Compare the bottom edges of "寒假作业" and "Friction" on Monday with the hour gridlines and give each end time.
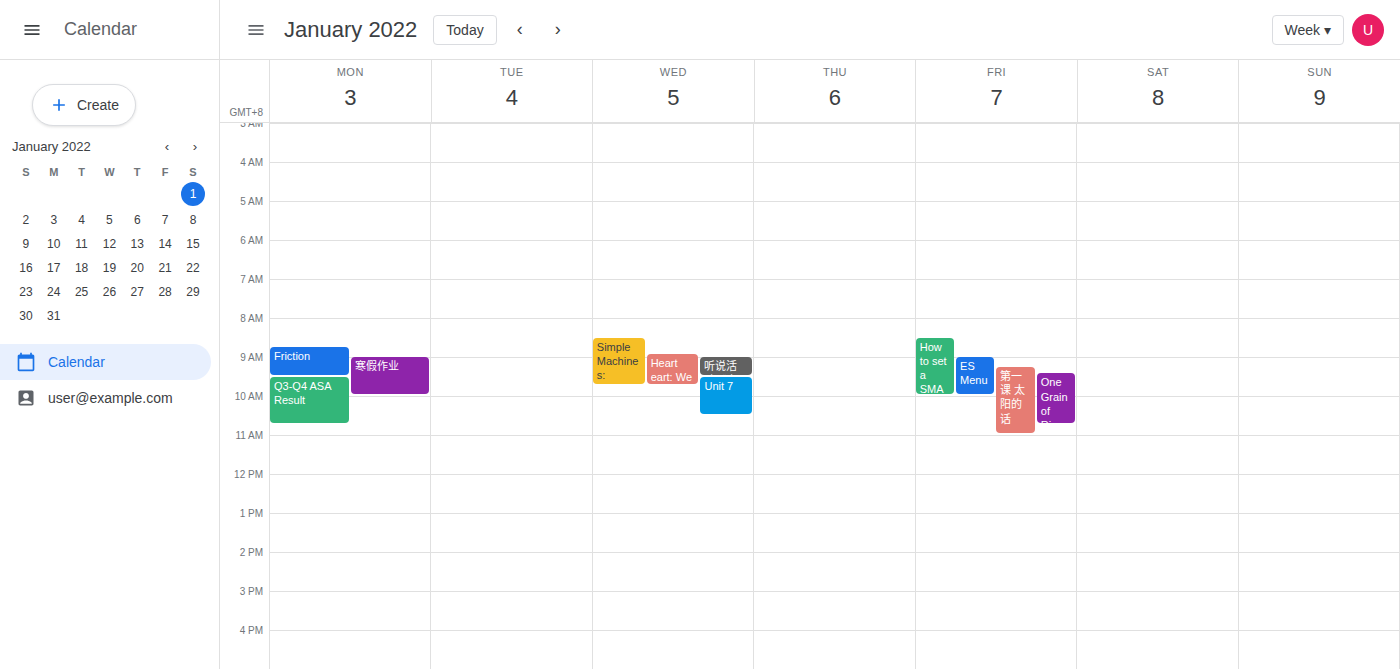
"寒假作业": 10:00 AM, exactly on the 10 AM line. "Friction": 9:30 AM, halfway between the 9 AM and 10 AM lines.